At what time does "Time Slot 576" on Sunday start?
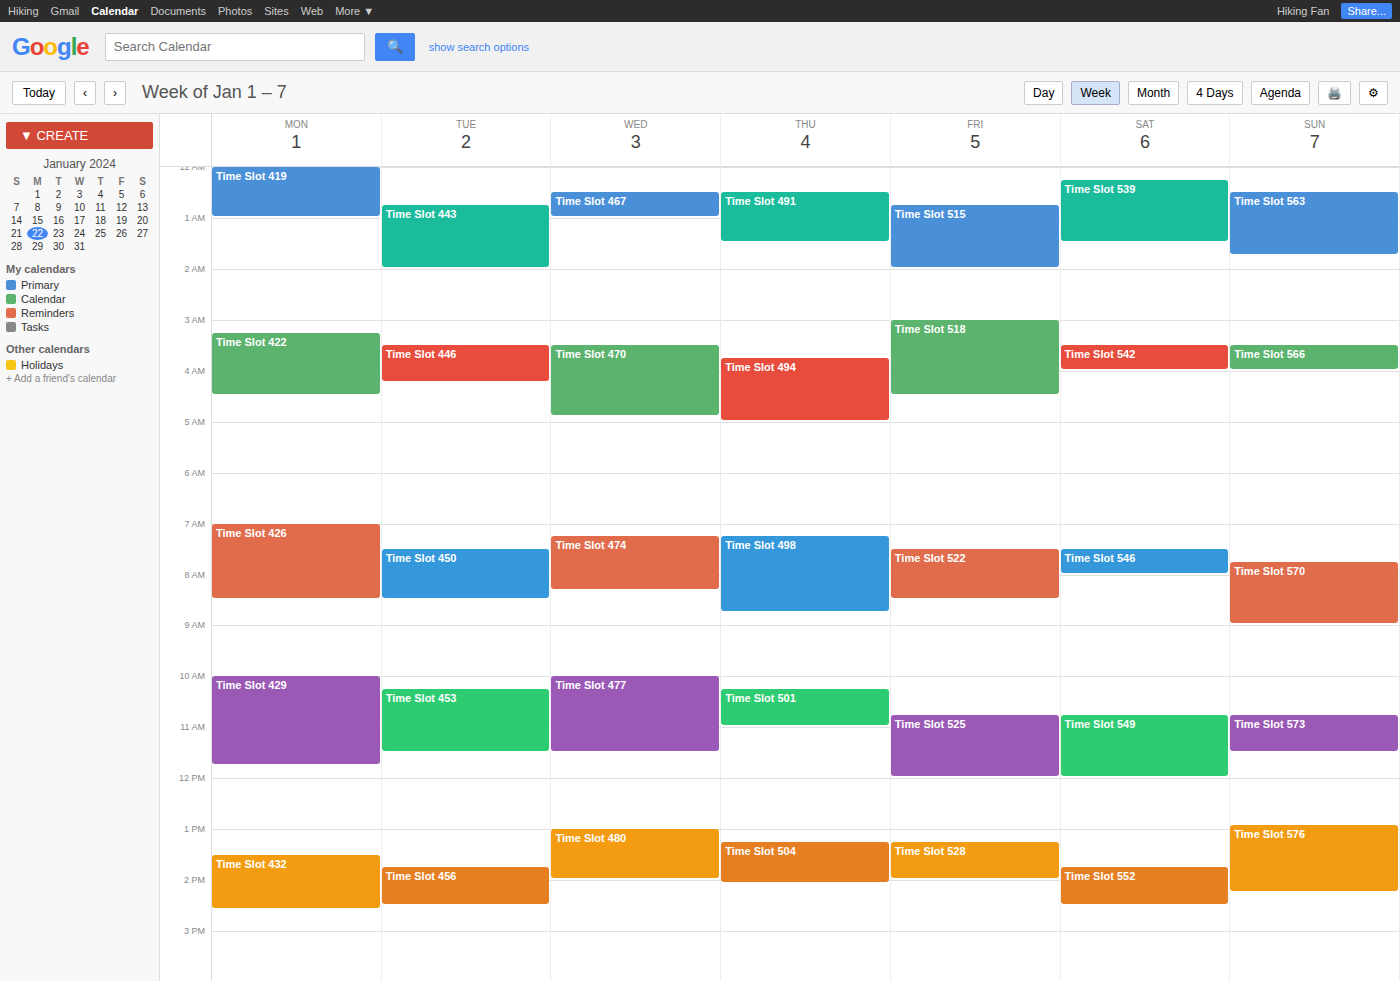
12:55 PM